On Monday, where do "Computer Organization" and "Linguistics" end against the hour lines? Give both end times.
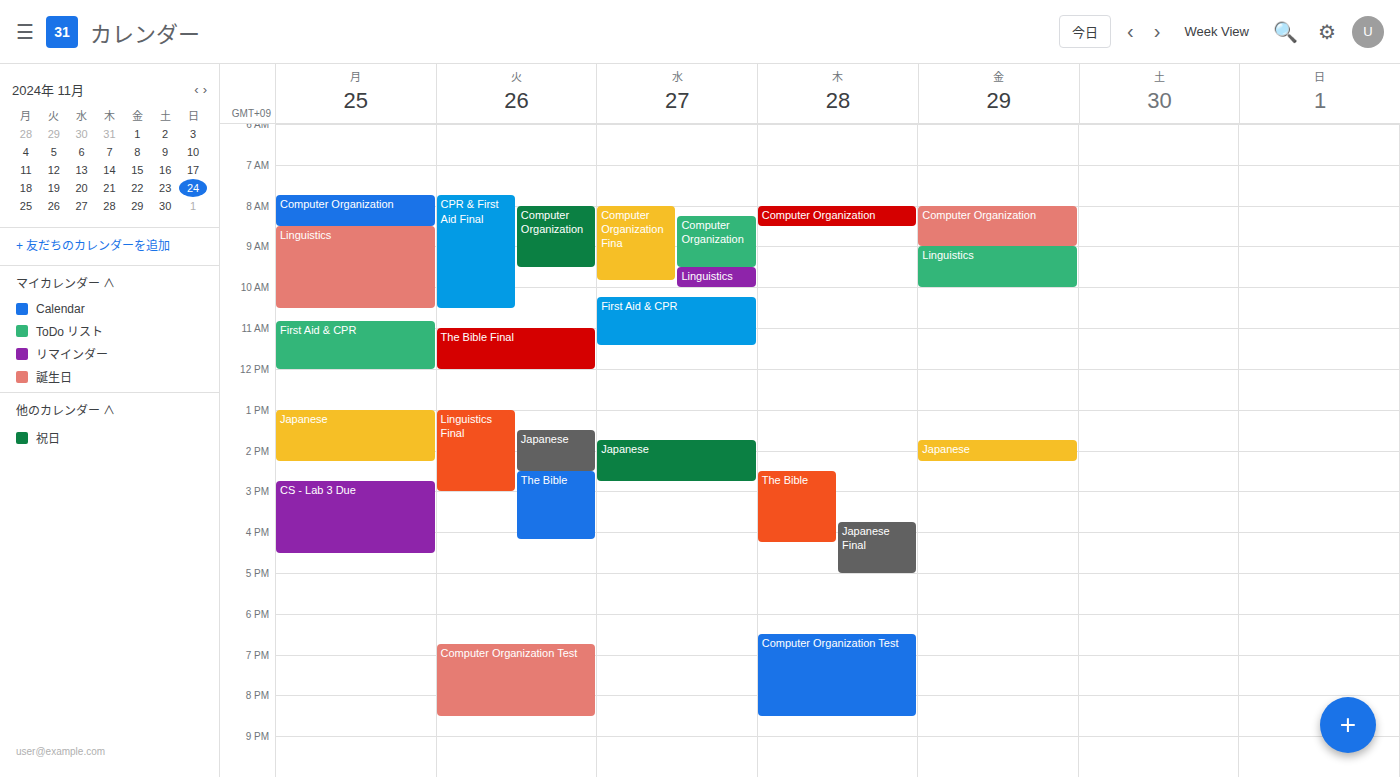
"Computer Organization": 8:30 AM, halfway between the 8 AM and 9 AM lines. "Linguistics": 10:30 AM, halfway between the 10 AM and 11 AM lines.